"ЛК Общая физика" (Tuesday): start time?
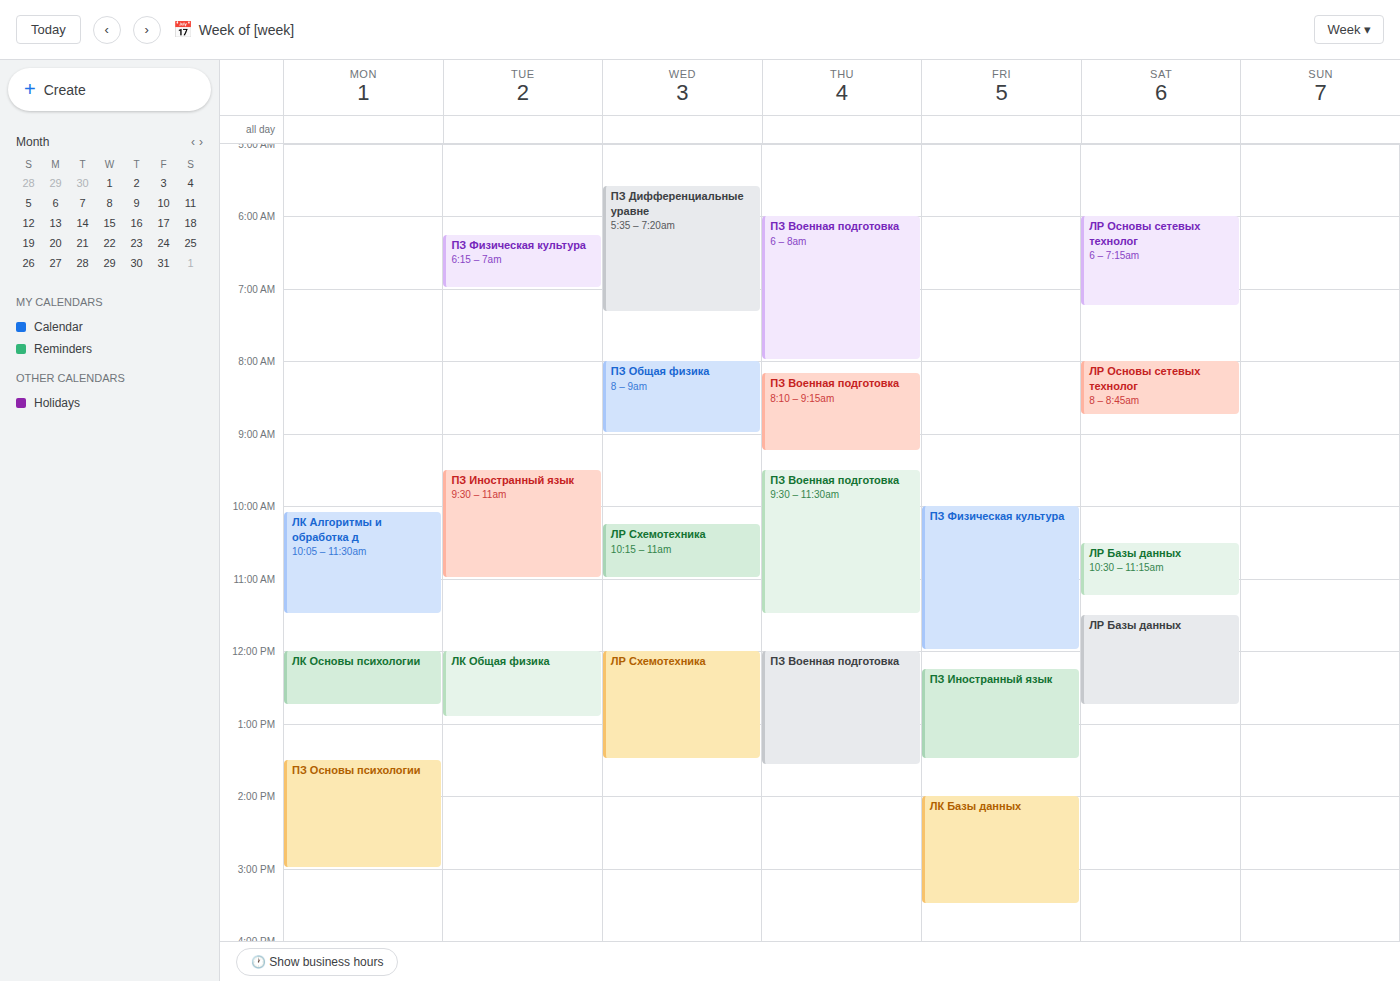
12:00 PM